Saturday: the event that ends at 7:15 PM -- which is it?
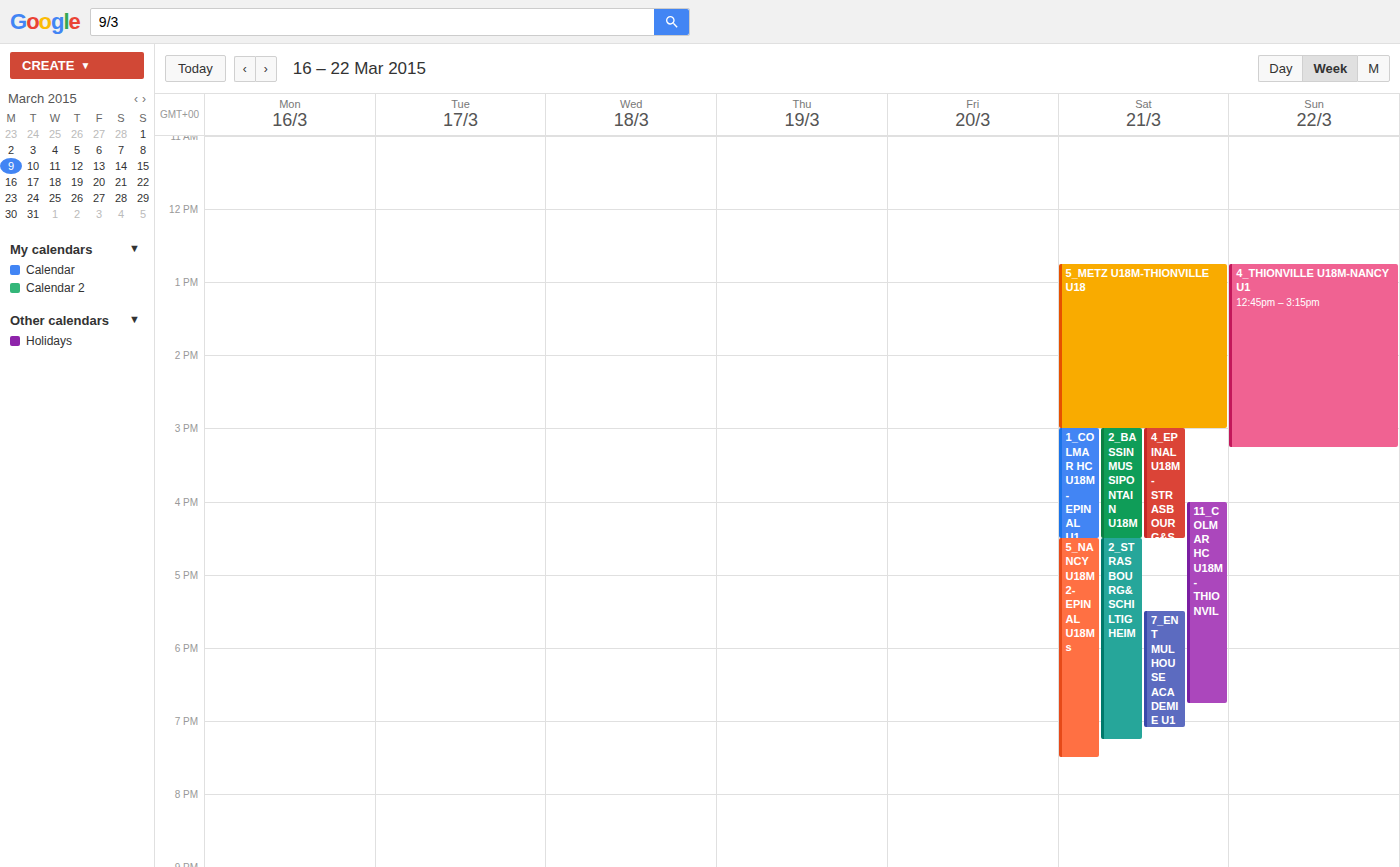
"2_STRASBOURG&SCHILTIGHEIM"